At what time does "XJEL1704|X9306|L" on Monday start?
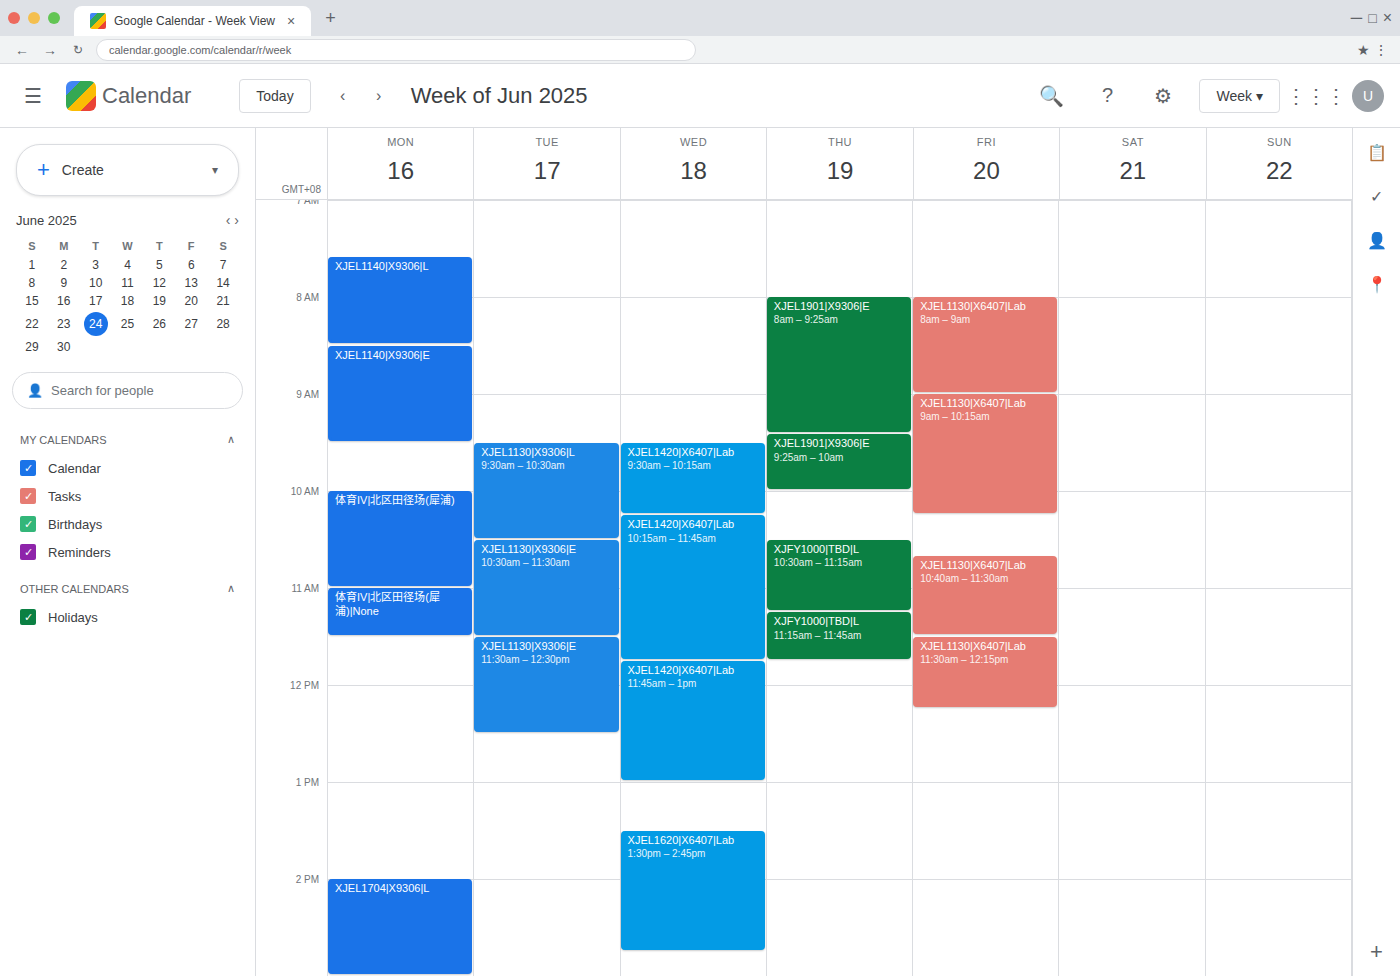
2:00 PM